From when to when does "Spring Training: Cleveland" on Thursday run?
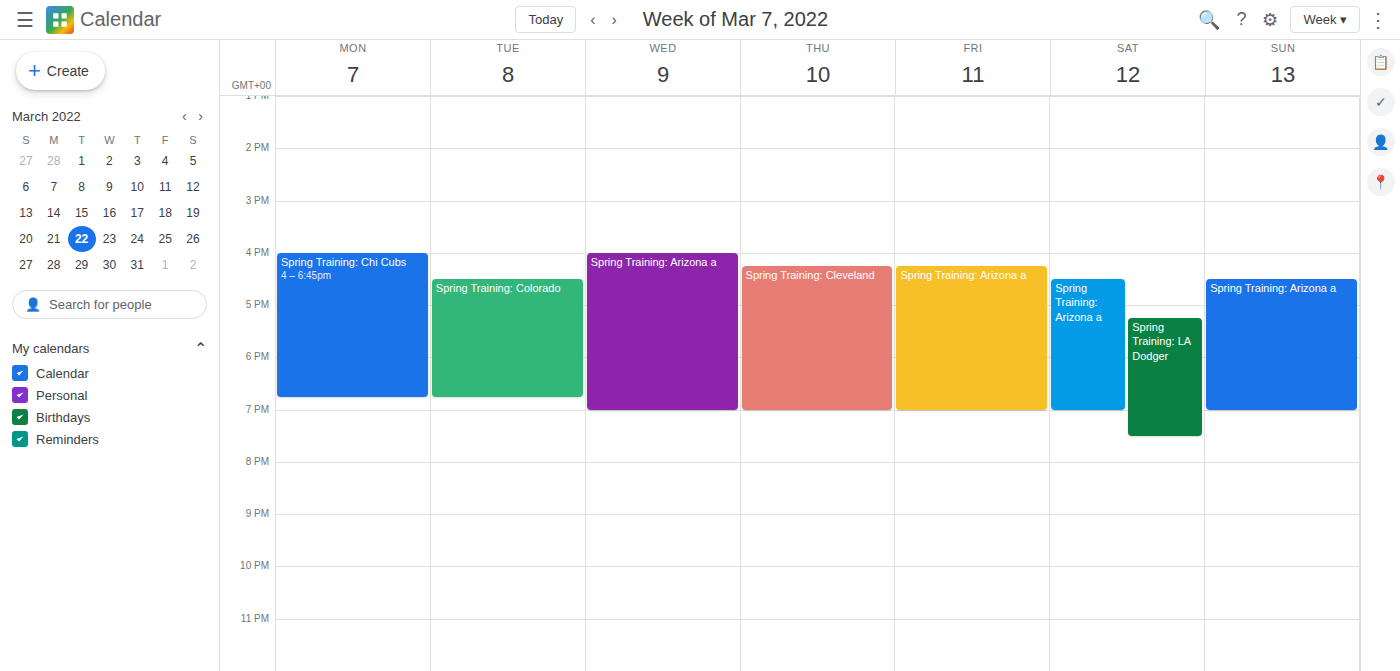
4:15 PM to 7:00 PM